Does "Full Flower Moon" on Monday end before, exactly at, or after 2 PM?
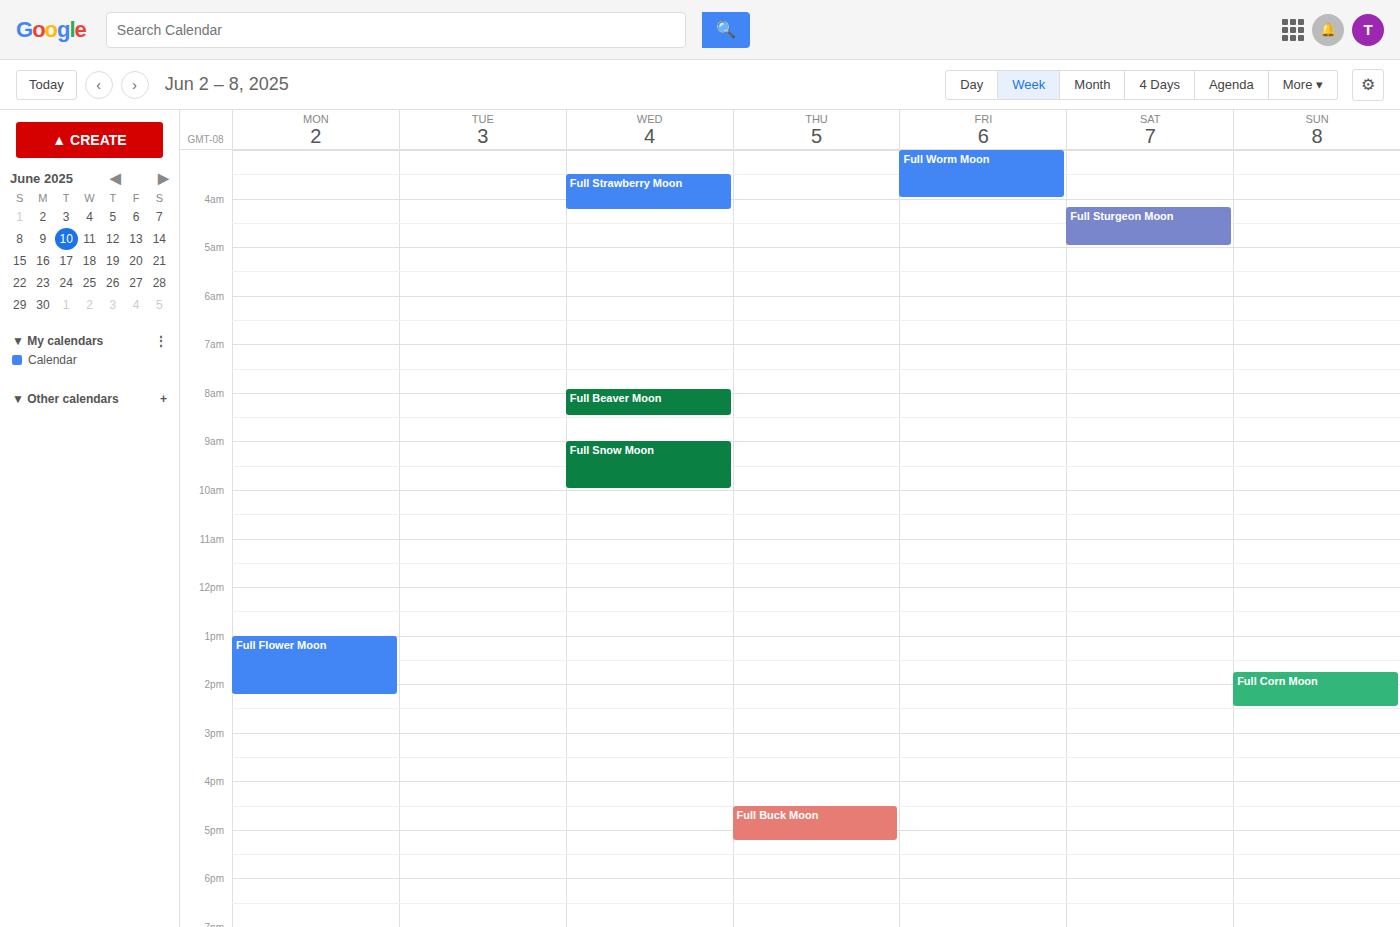
2:15 PM -- after 2 PM, 15 minutes below the 2 PM line.